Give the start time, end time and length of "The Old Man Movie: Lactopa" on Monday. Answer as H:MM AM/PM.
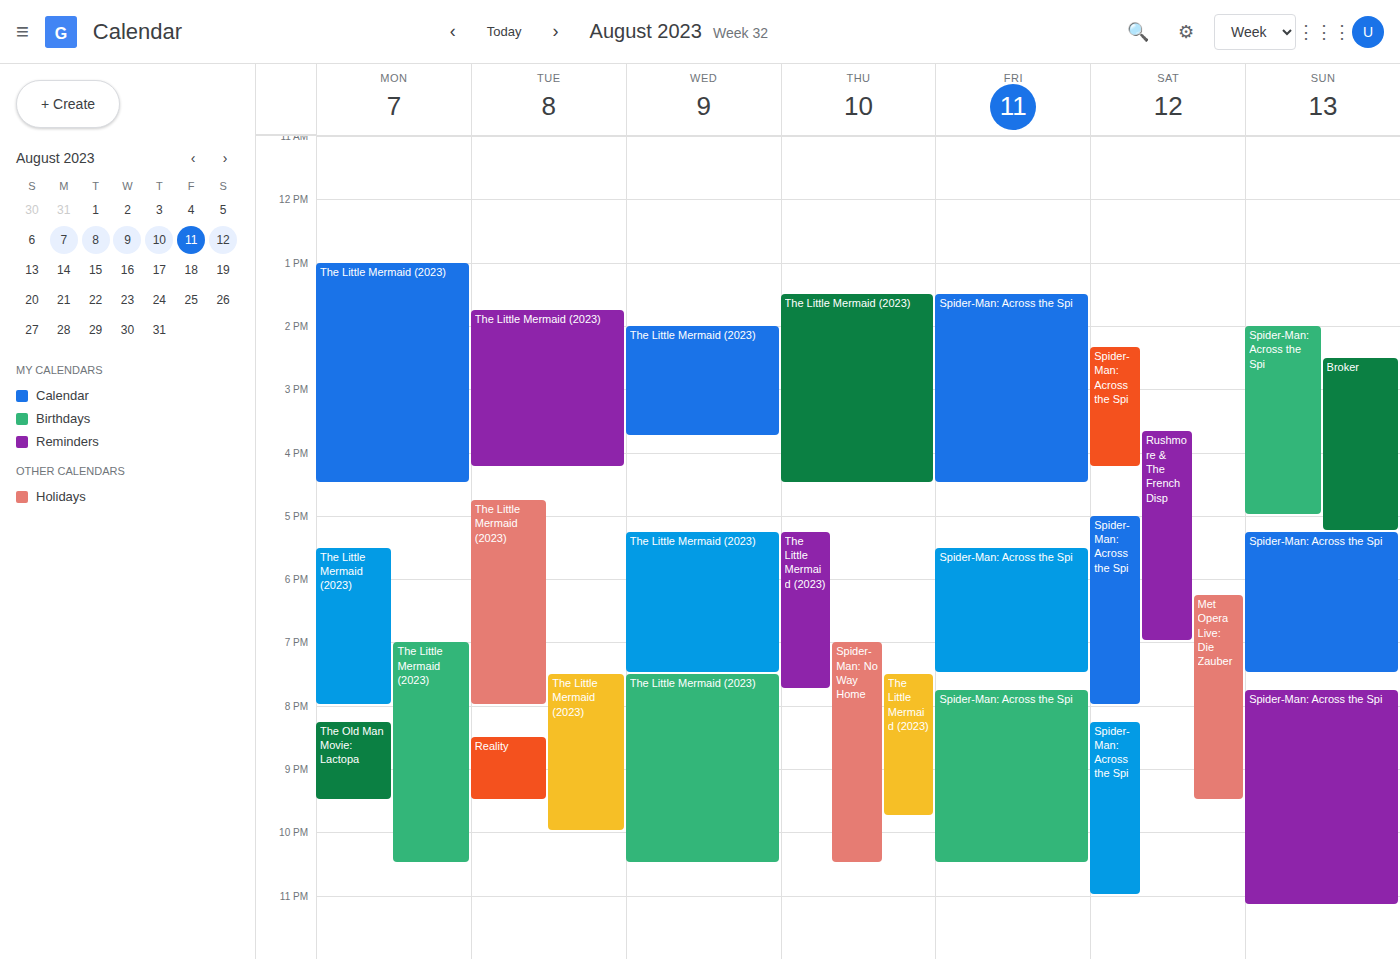
8:15 PM to 9:30 PM, 1 hour 15 minutes